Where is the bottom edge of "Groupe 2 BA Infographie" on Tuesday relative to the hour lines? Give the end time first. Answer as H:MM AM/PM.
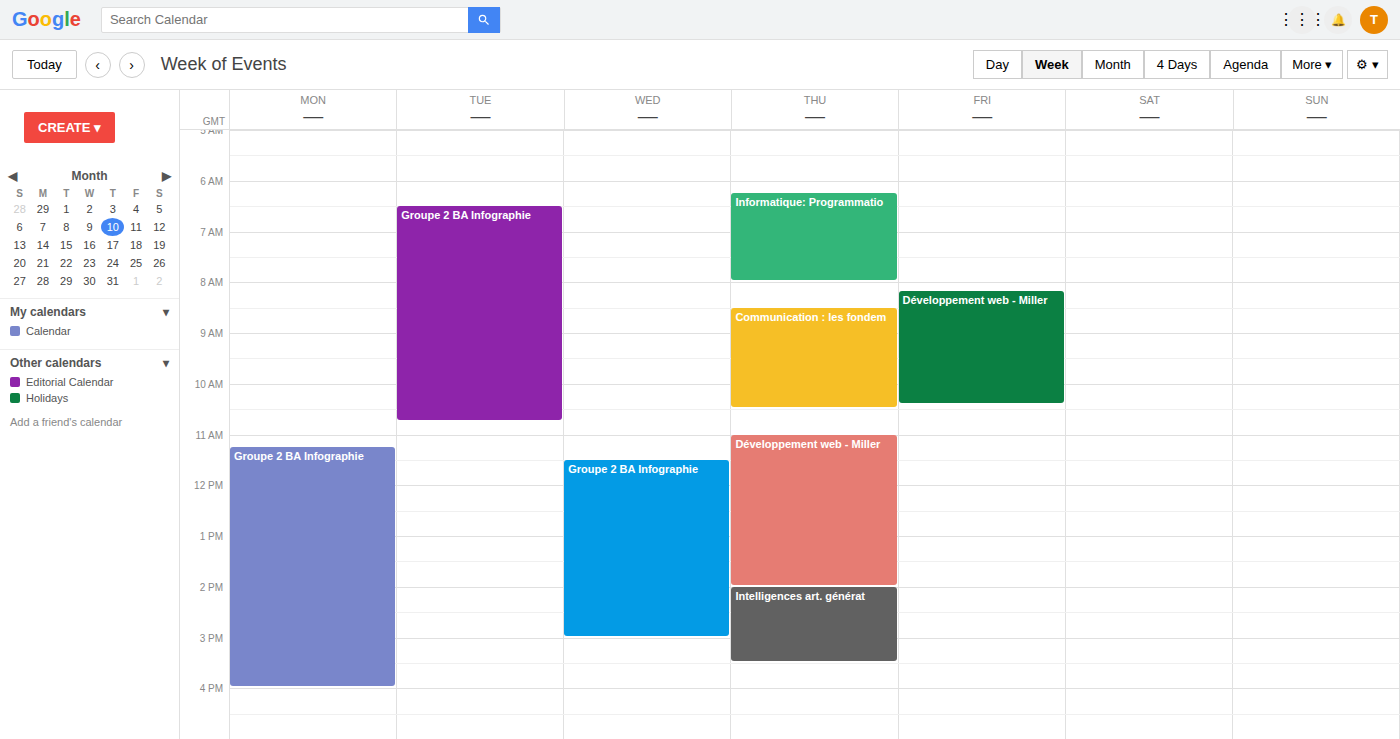
10:45 AM -- neither: three quarters of the way from the 10 AM line to the 11 AM line.